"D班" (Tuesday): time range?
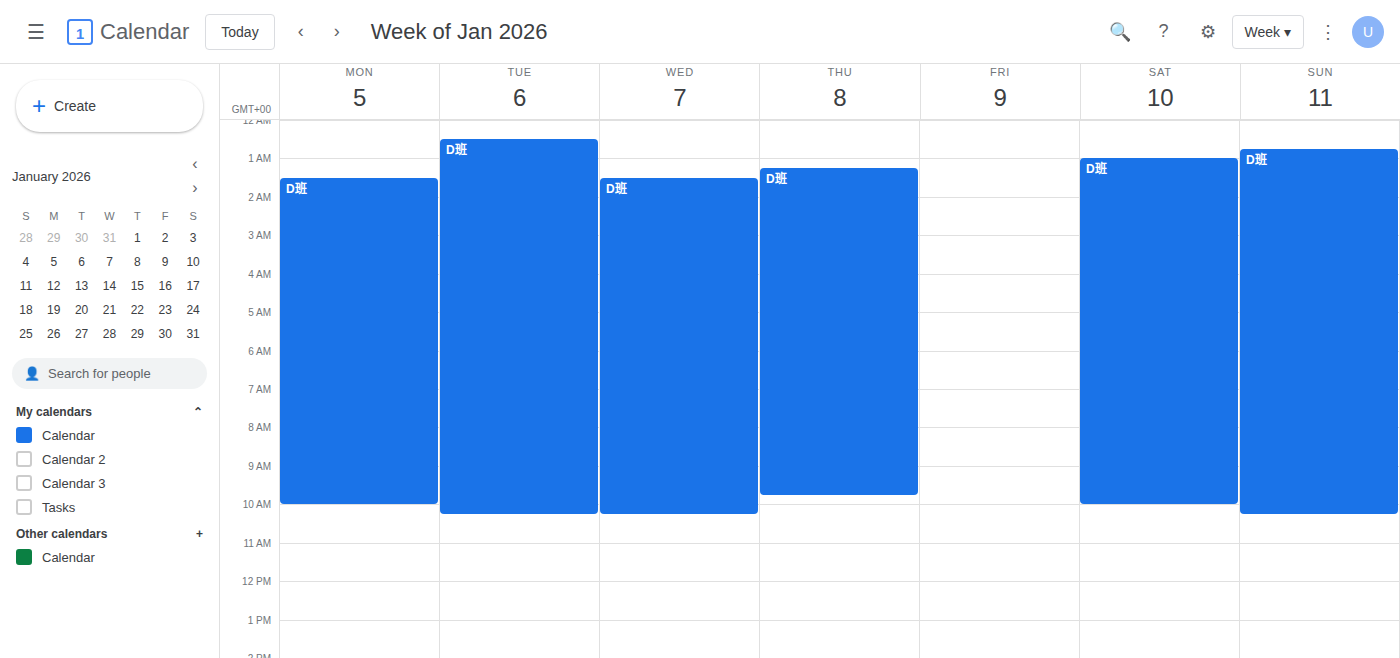
12:30 AM to 10:15 AM